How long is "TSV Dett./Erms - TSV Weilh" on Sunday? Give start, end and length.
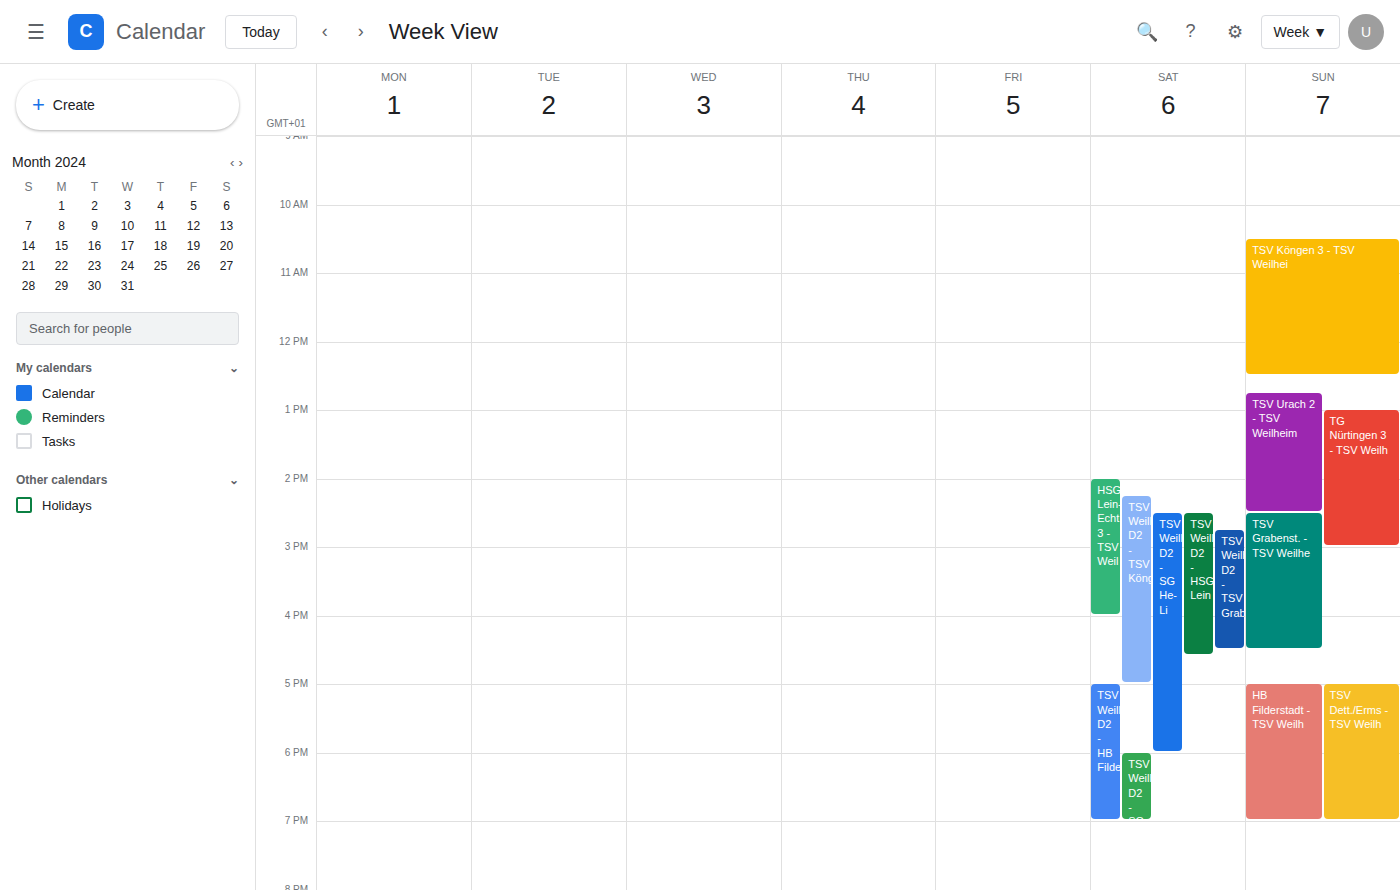
5:00 PM to 7:00 PM, 2 hours